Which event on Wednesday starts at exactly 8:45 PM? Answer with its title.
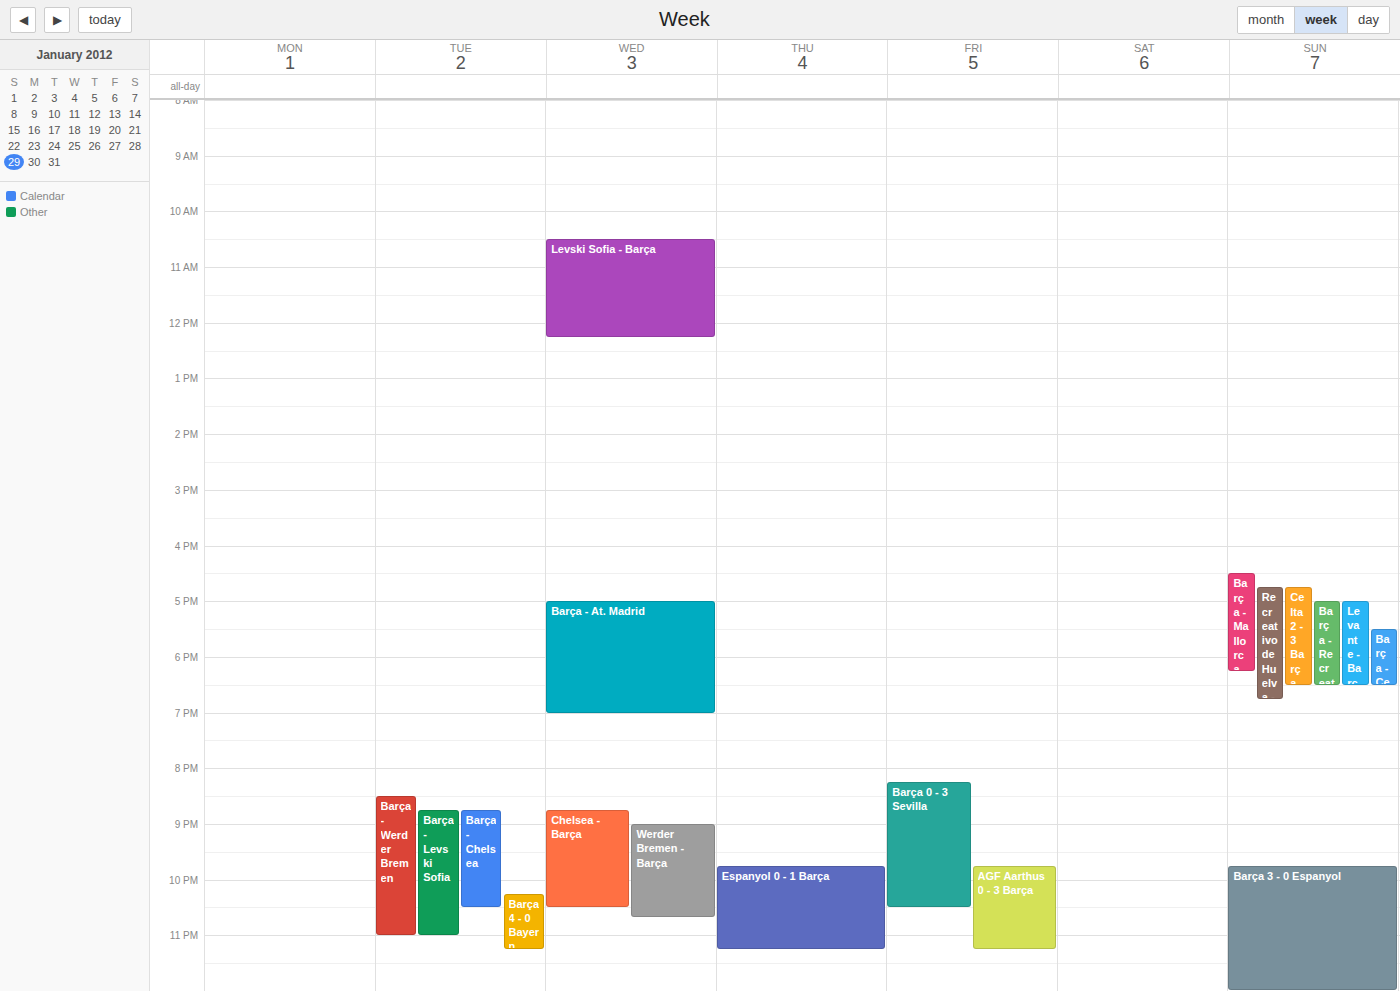
"Chelsea - Barça"